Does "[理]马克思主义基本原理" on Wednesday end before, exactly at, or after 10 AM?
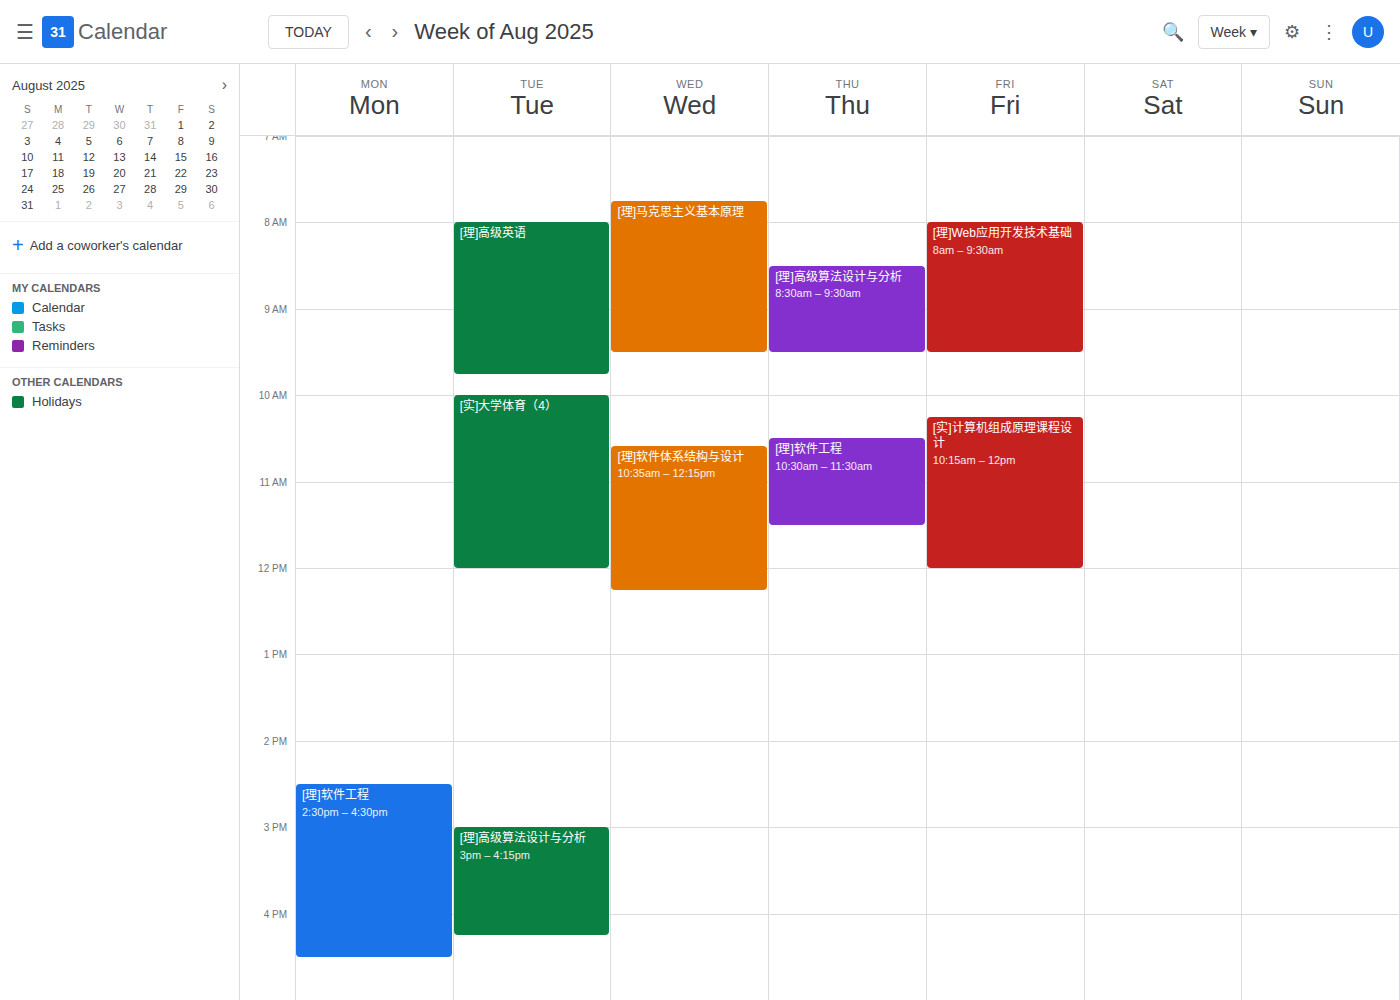
9:30 AM -- before 10 AM, 30 minutes above the 10 AM line.